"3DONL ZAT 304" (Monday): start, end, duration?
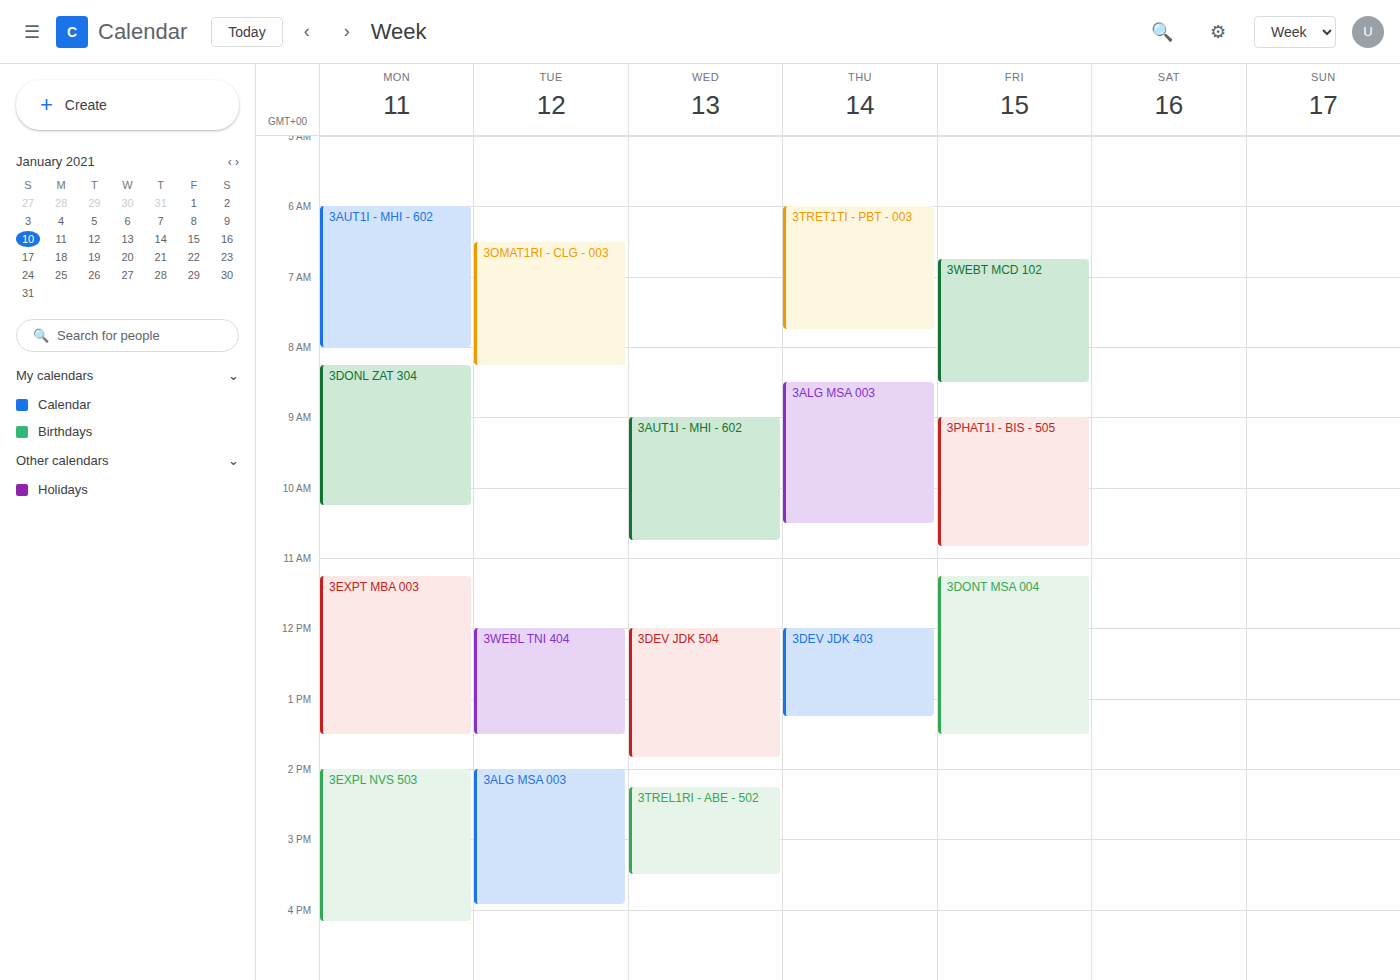
8:15 AM to 10:15 AM, 2 hours